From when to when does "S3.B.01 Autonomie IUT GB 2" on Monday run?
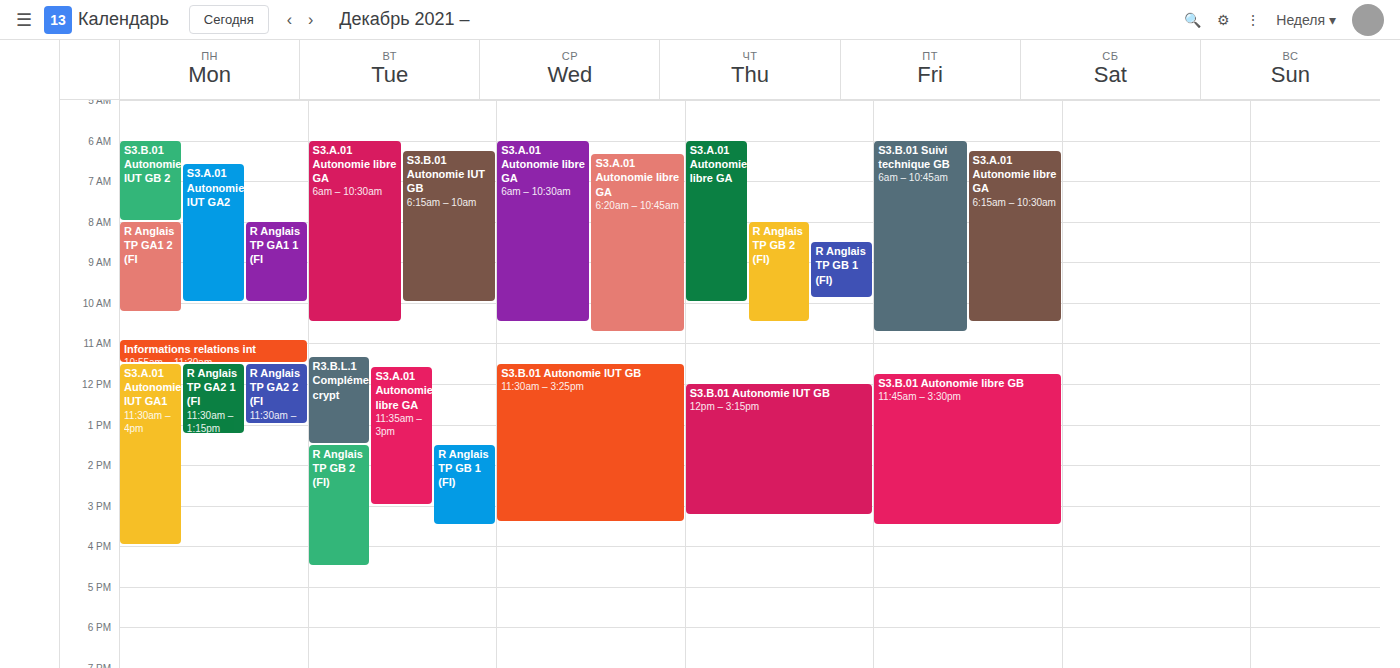
6:00 AM to 8:00 AM